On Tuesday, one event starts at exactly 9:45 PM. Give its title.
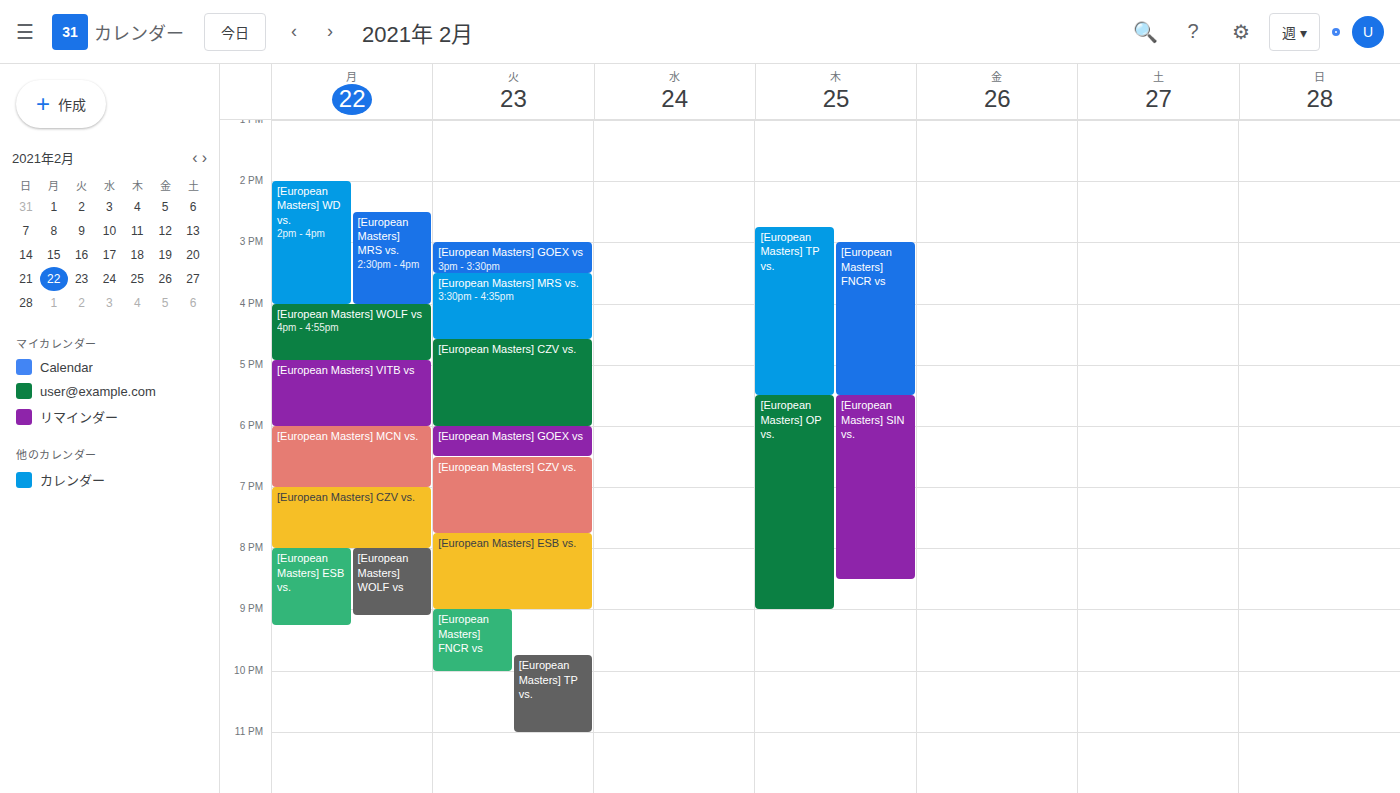
"[European Masters] TP vs."